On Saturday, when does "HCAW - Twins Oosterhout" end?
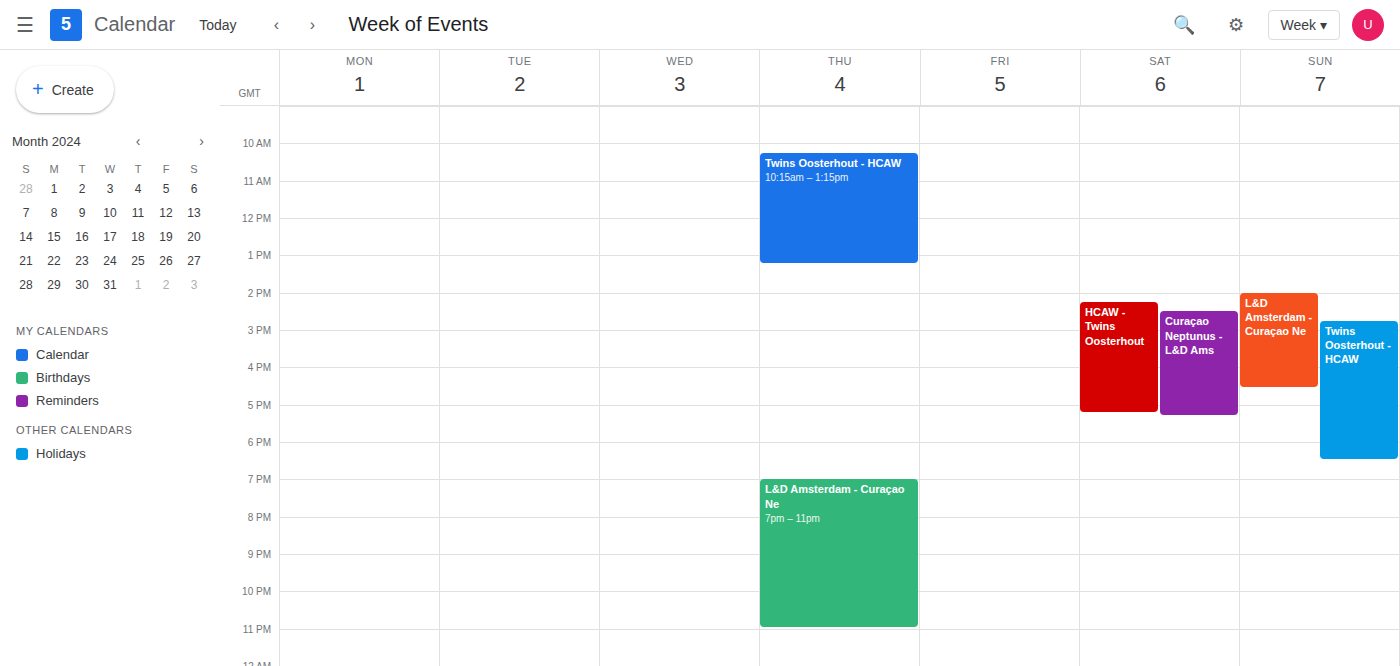
5:15 PM